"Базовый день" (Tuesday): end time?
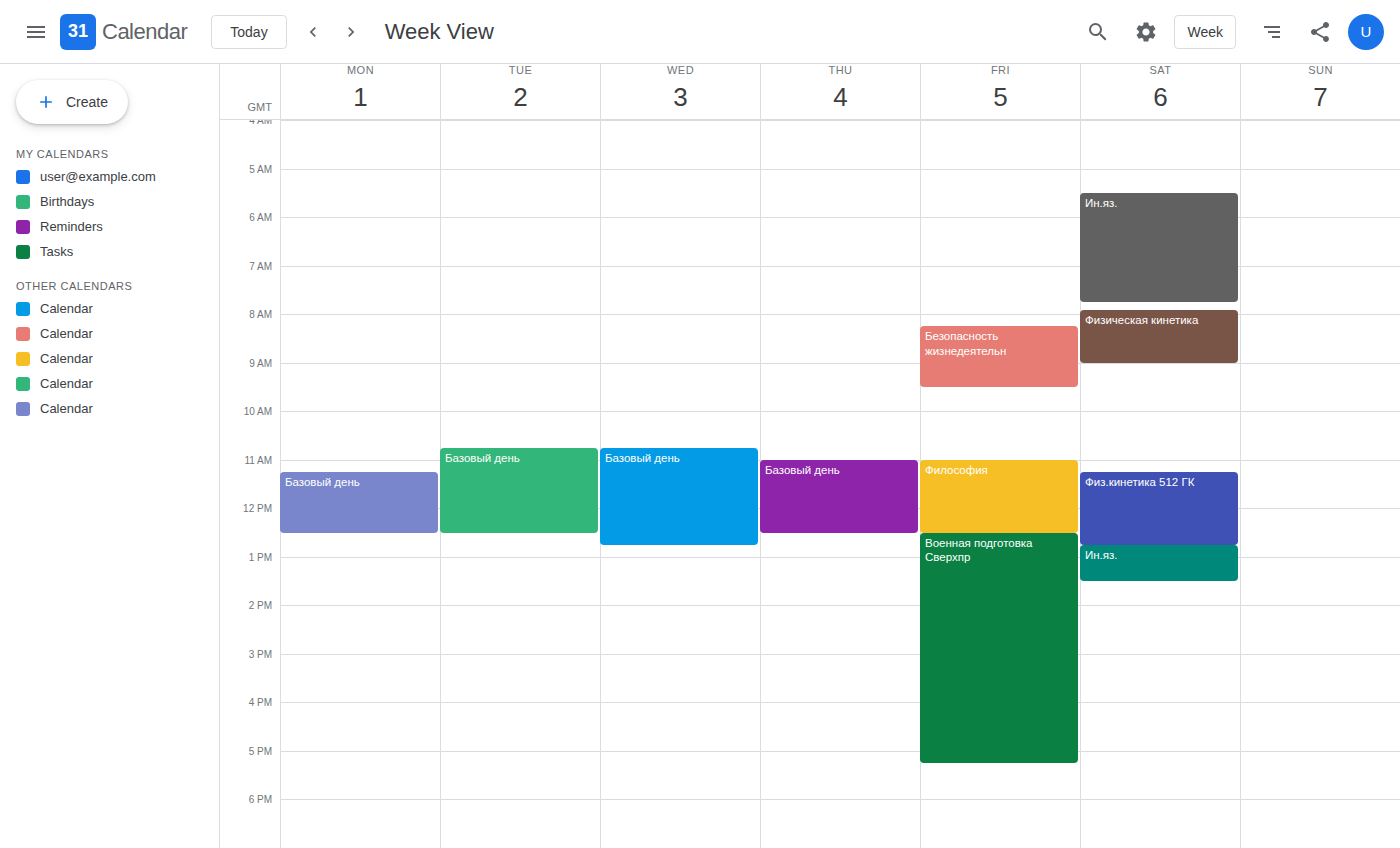
12:30 PM